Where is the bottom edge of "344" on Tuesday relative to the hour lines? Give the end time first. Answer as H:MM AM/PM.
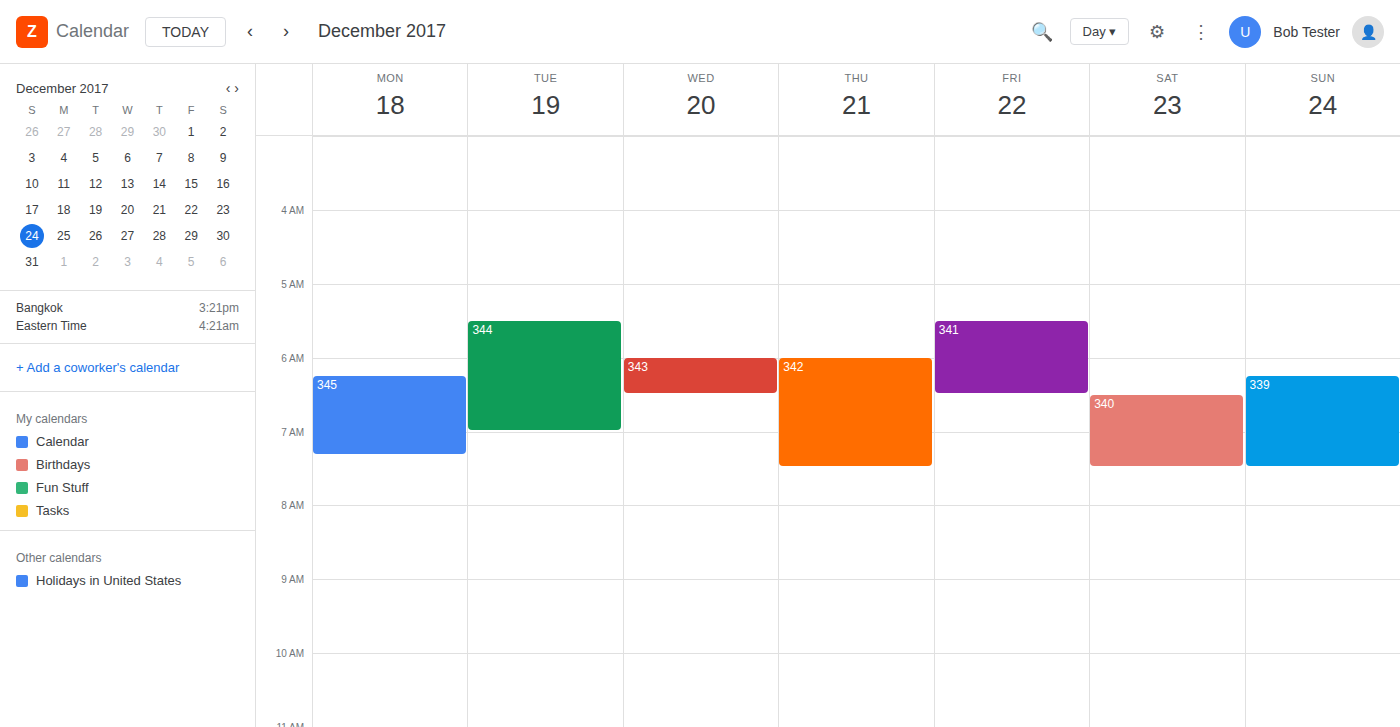
7:00 AM -- exactly on the 7 AM line.